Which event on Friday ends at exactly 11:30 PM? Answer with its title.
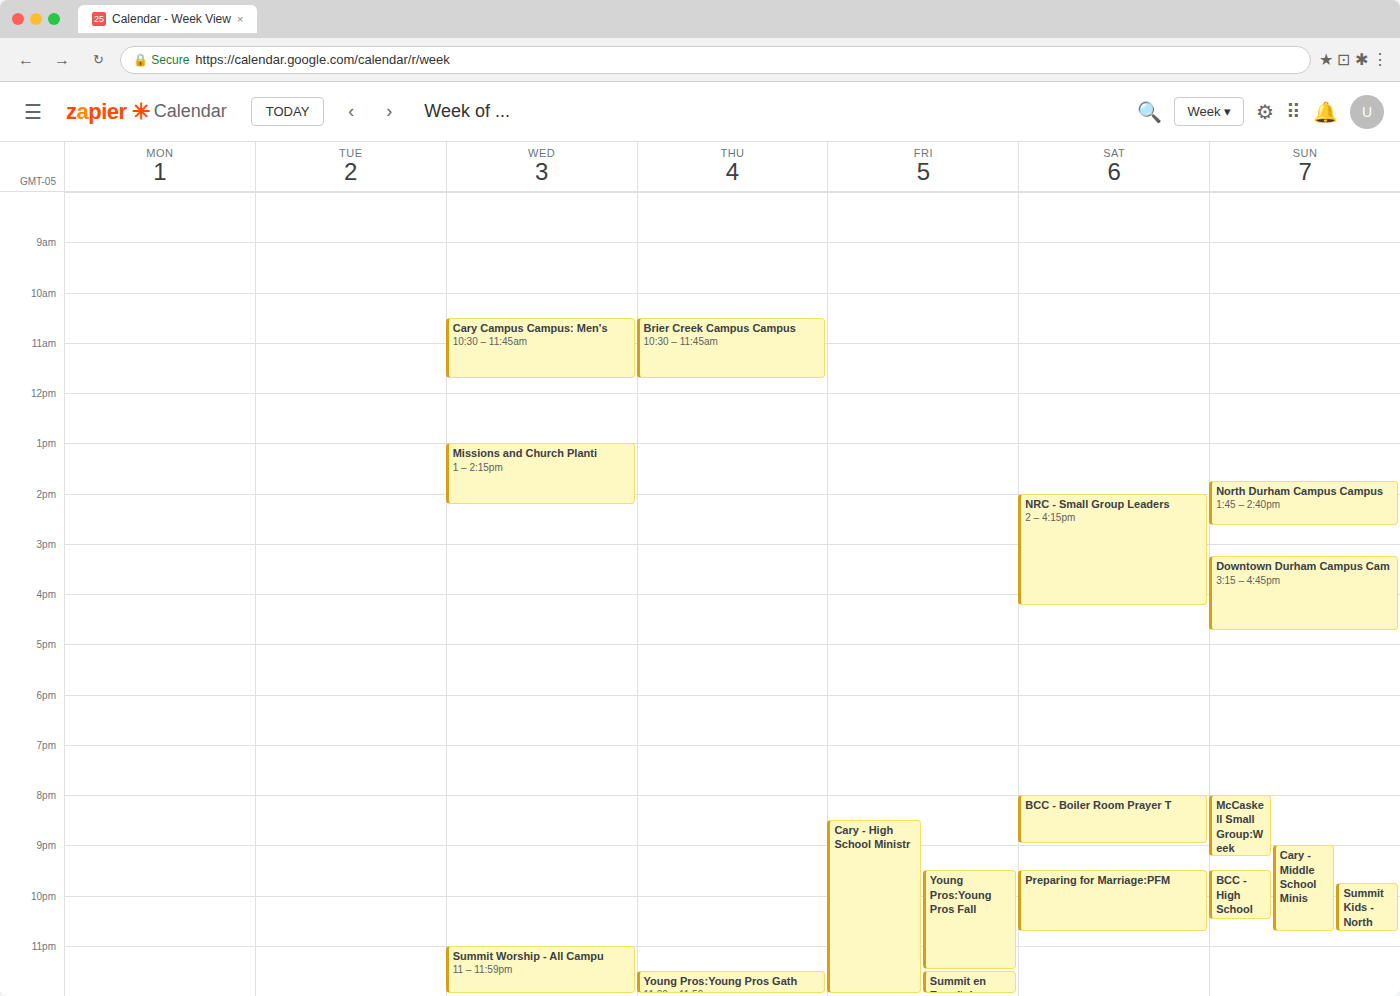
"Young Pros:Young Pros Fall"